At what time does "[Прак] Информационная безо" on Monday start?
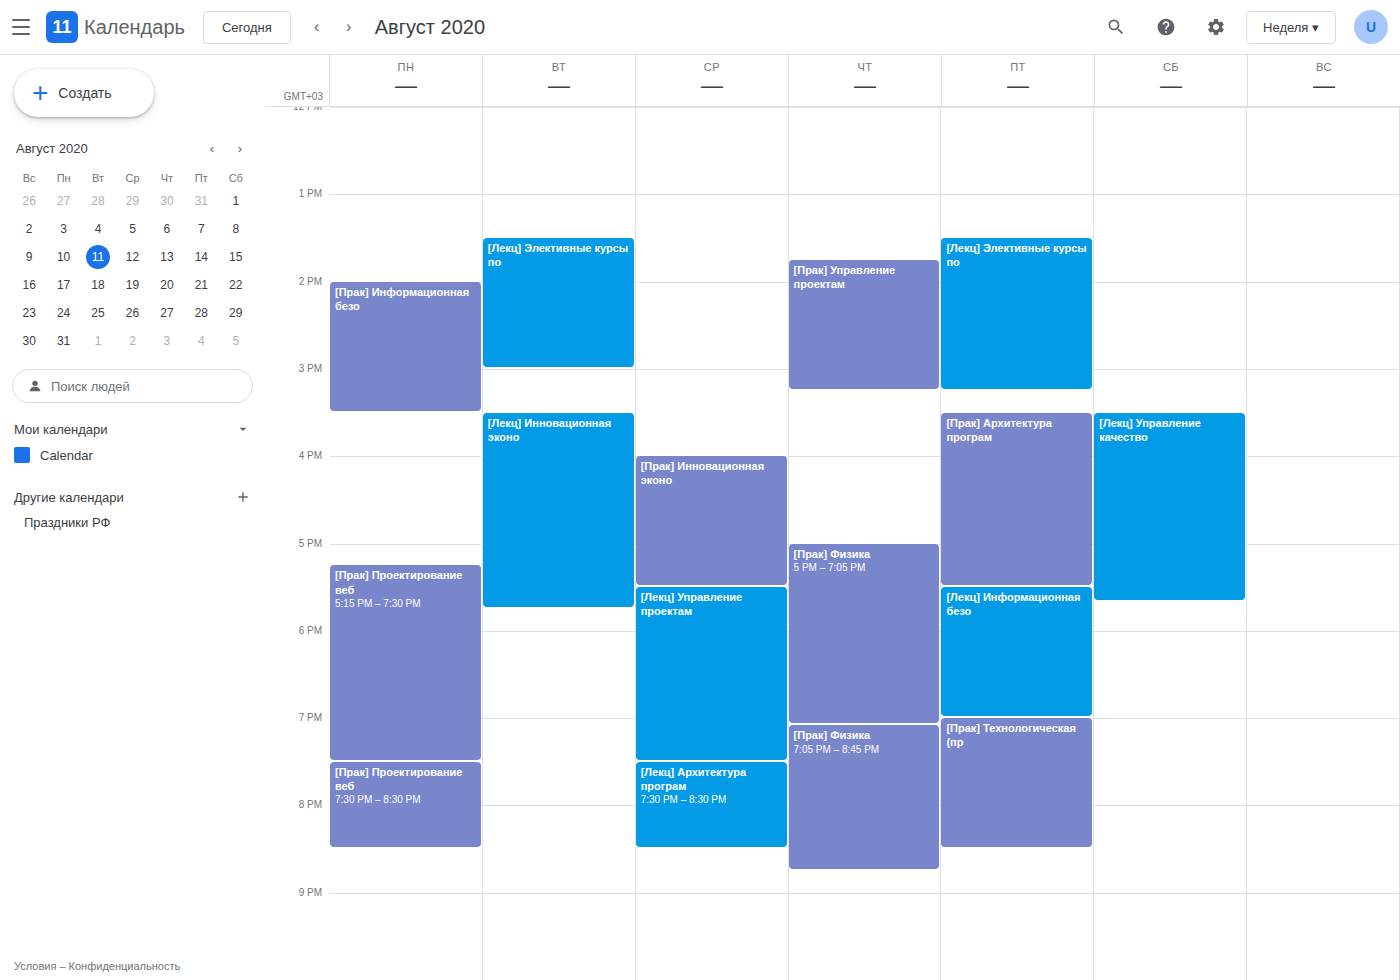
2:00 PM